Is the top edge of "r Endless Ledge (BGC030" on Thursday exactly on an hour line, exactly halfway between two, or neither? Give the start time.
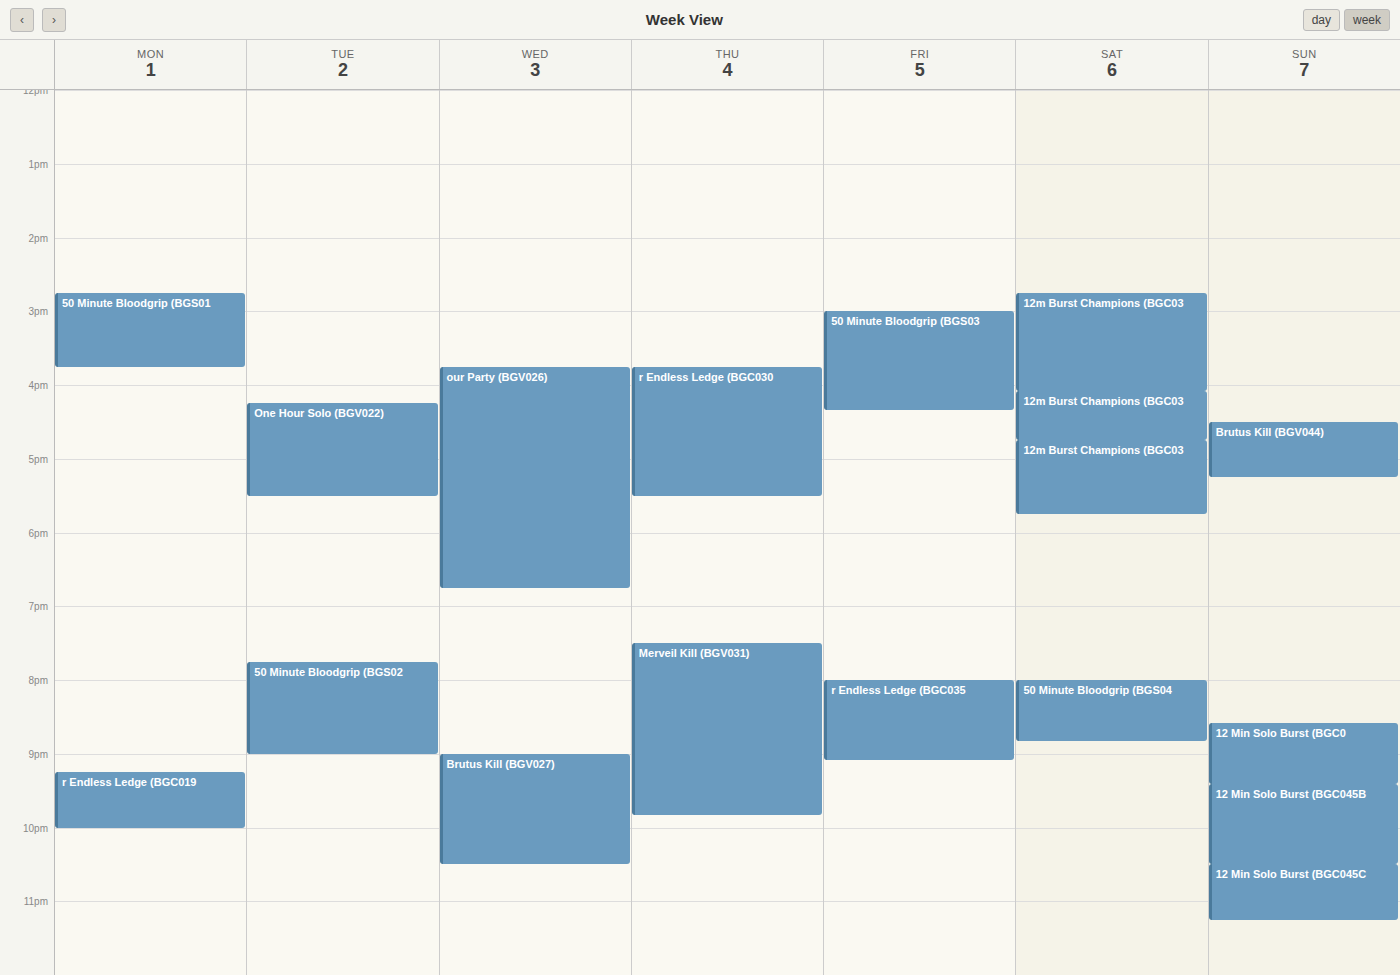
15:45 -- neither: three quarters of the way from the 15:00 line to the 16:00 line.